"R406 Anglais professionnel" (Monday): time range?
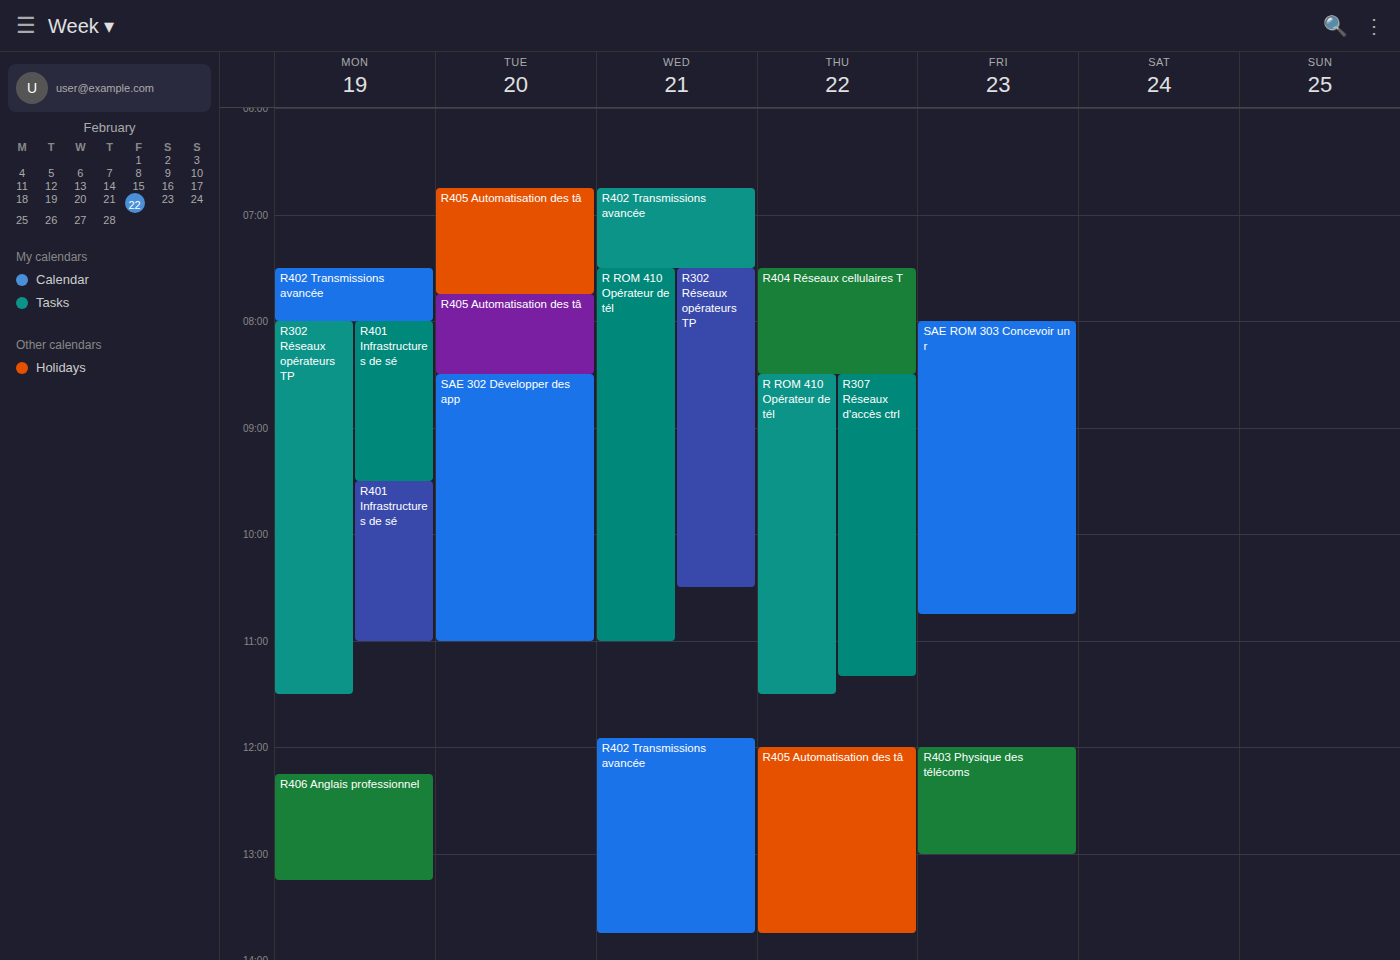
12:15 PM to 1:15 PM